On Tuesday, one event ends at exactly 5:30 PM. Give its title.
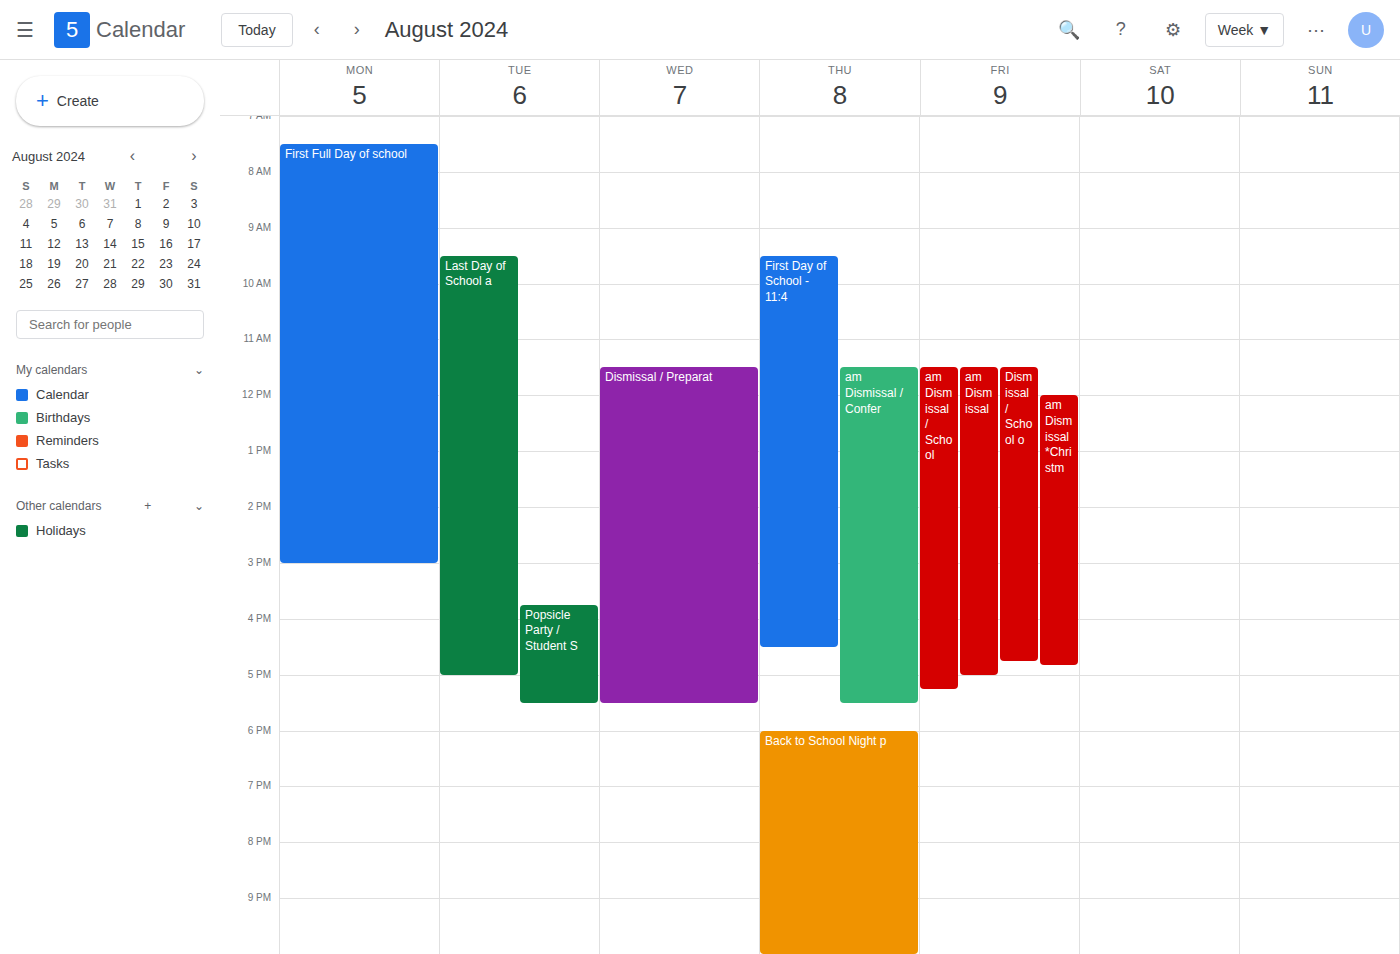
"Popsicle Party / Student S"